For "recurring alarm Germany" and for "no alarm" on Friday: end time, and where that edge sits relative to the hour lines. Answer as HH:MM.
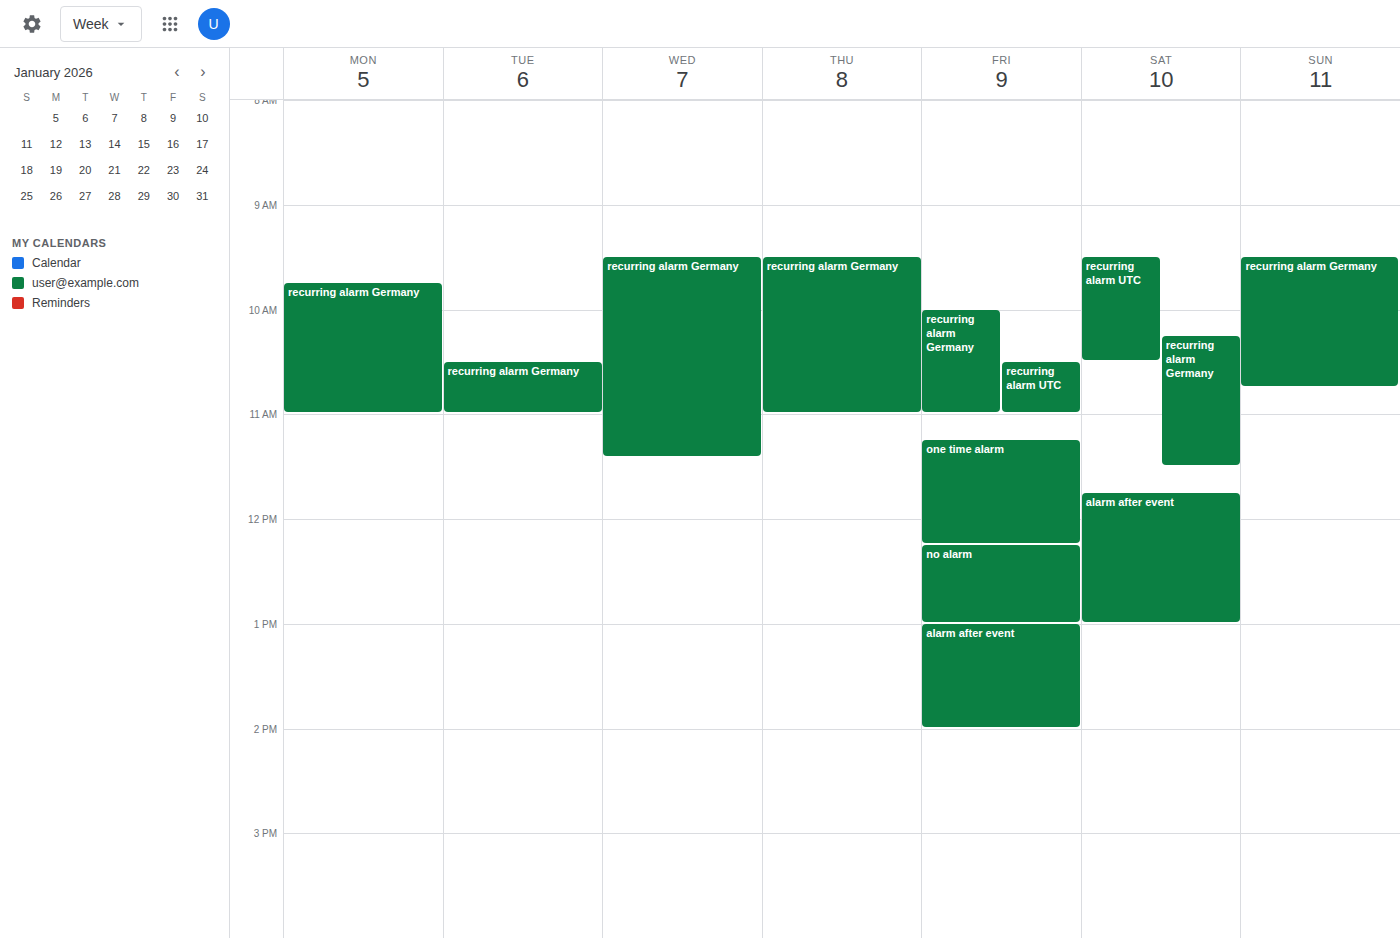
"recurring alarm Germany": 11:00, exactly on the 11:00 line. "no alarm": 13:00, exactly on the 13:00 line.